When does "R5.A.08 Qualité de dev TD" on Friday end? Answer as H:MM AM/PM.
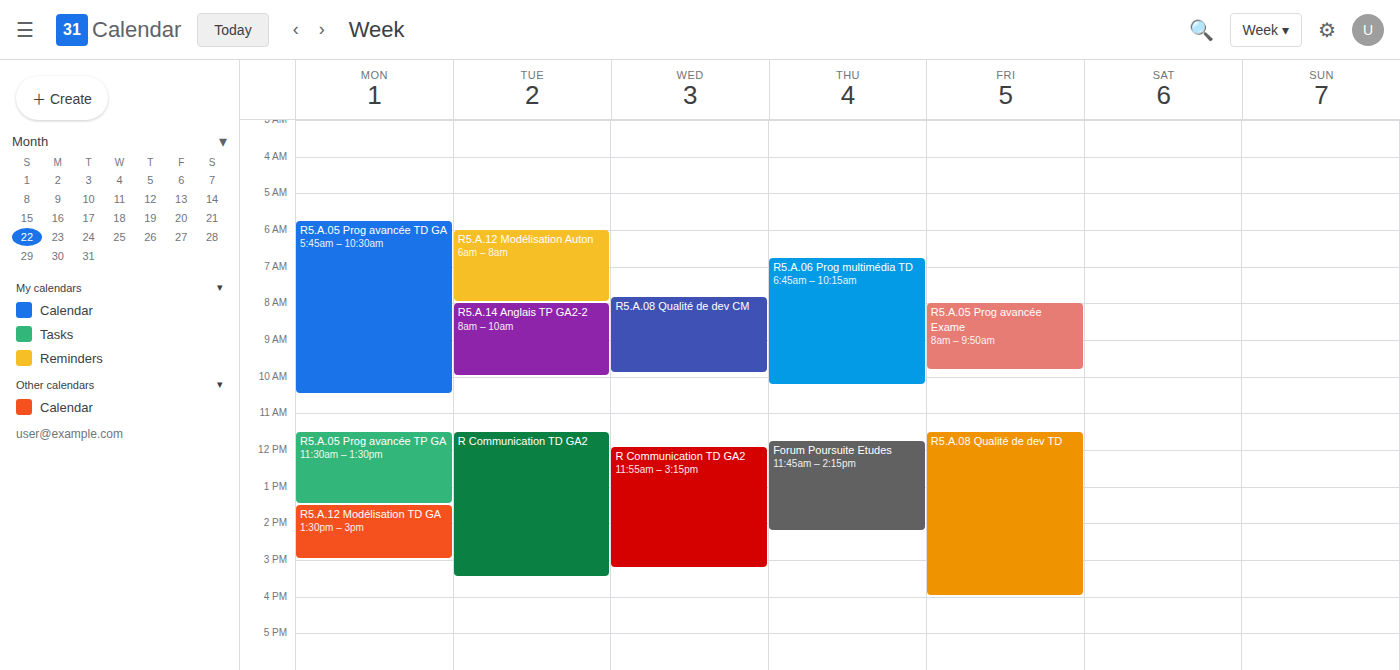
4:00 PM